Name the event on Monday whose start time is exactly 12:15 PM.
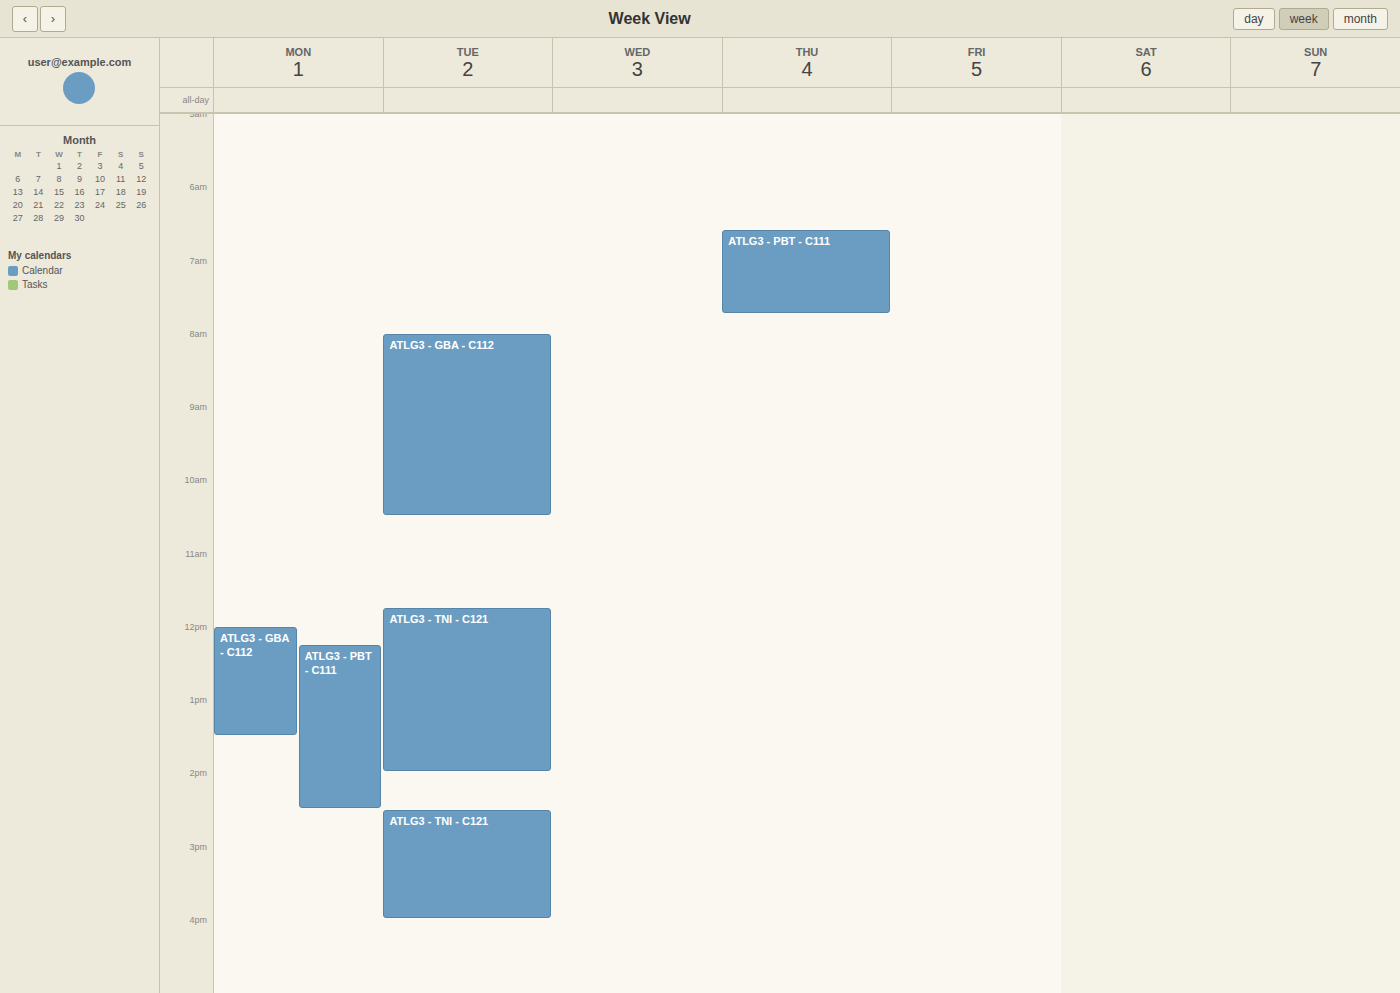
"ATLG3 - PBT - C111"